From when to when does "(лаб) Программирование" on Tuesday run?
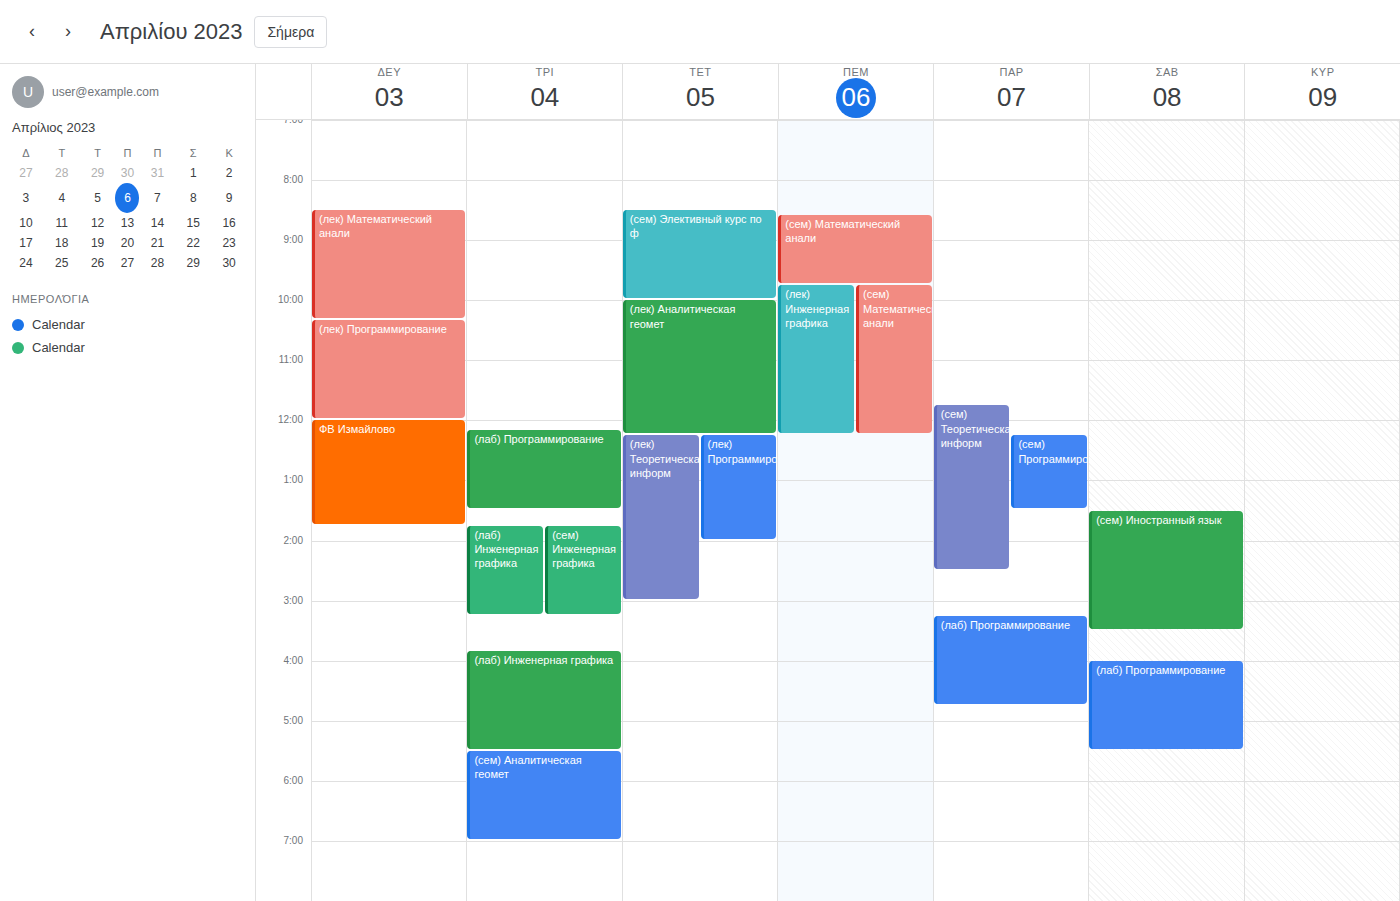
12:10 PM to 1:30 PM